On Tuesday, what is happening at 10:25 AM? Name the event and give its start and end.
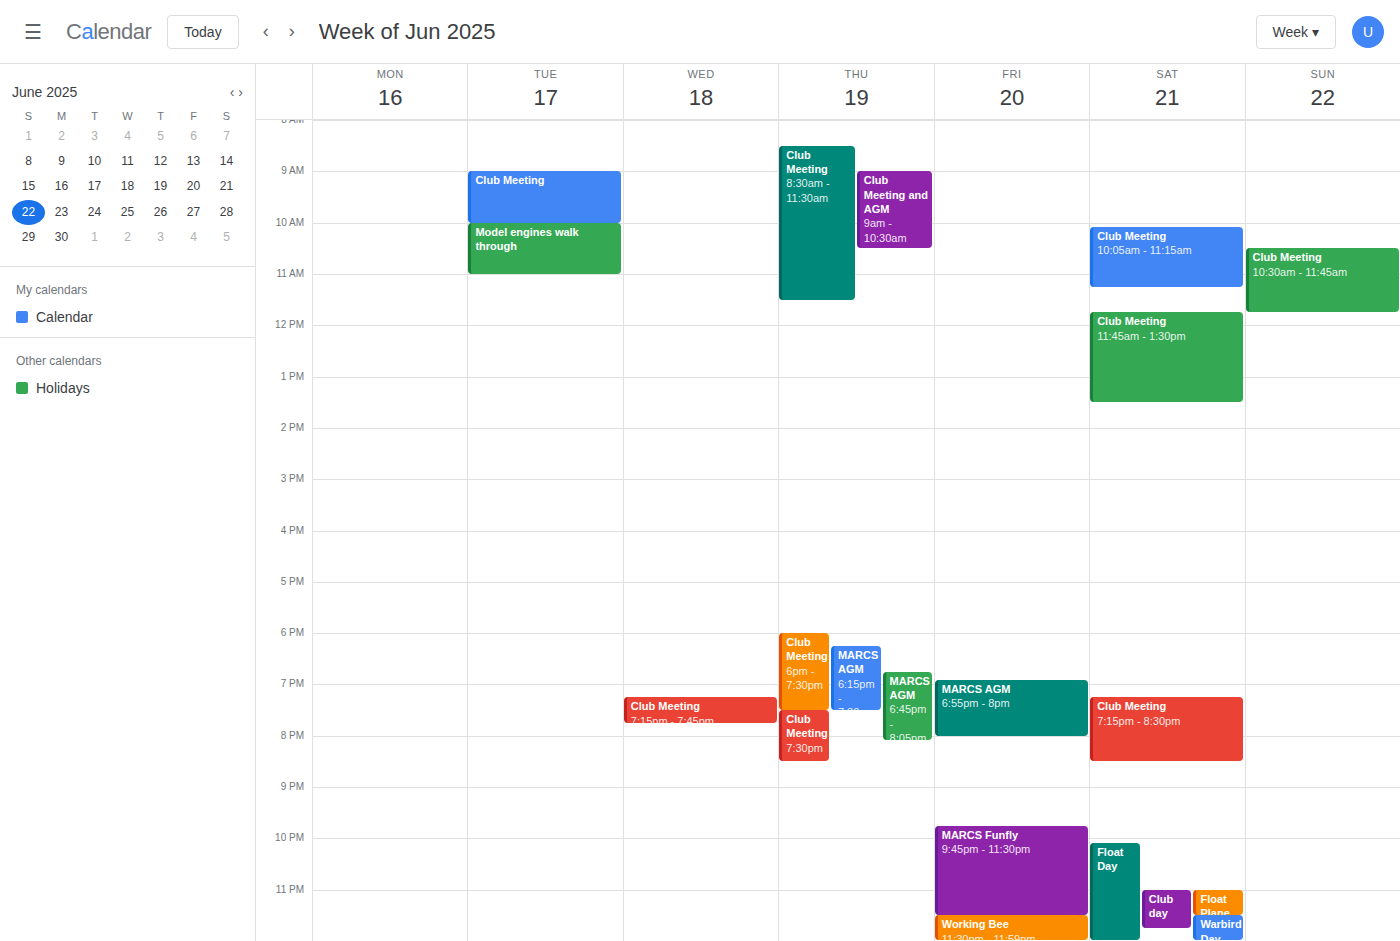
"Model engines walk through", 10:00 AM to 11:00 AM